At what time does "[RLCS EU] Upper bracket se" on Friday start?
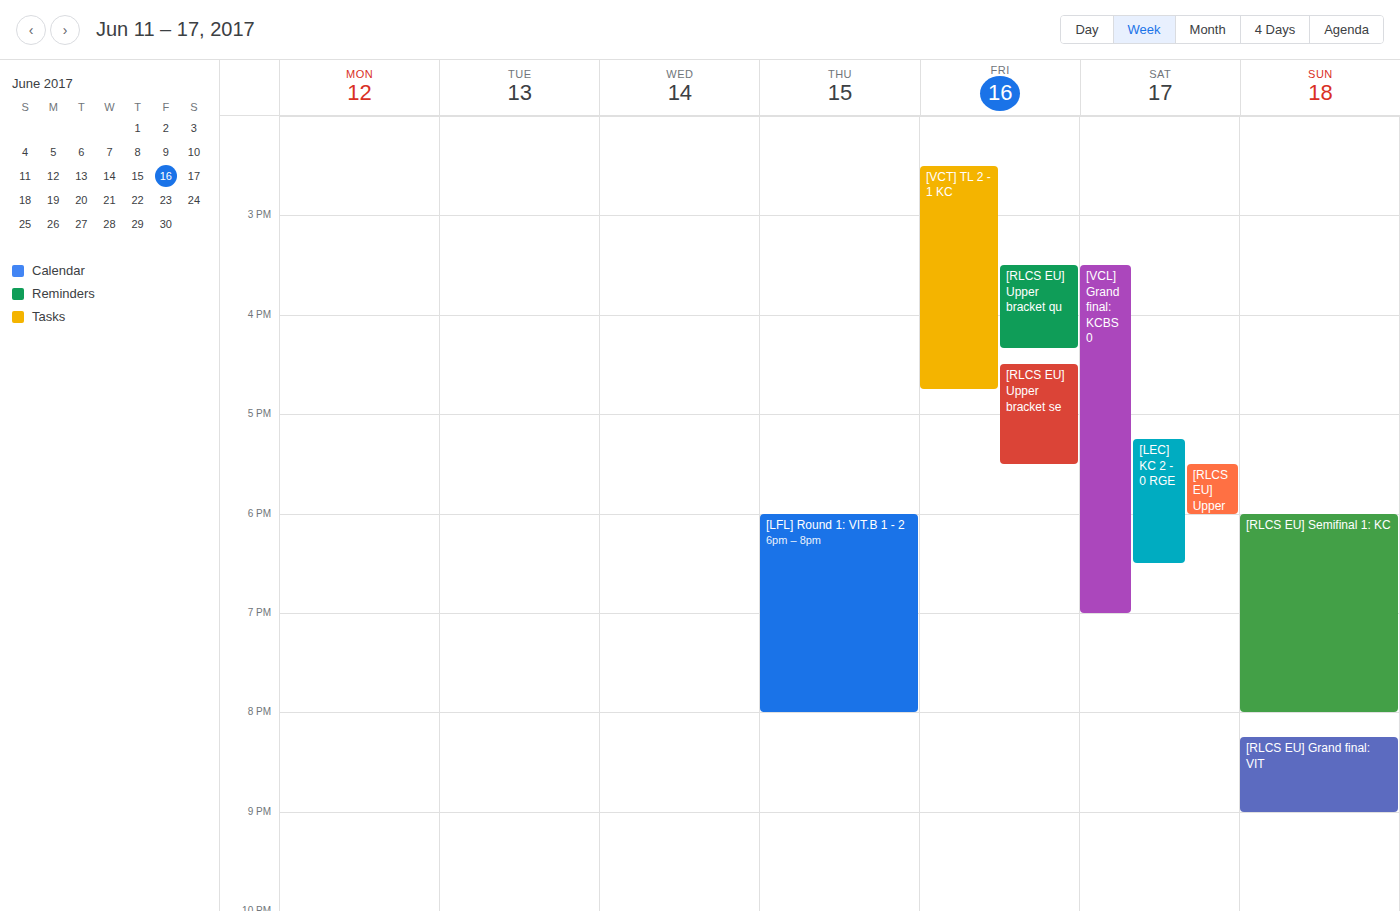
4:30 PM